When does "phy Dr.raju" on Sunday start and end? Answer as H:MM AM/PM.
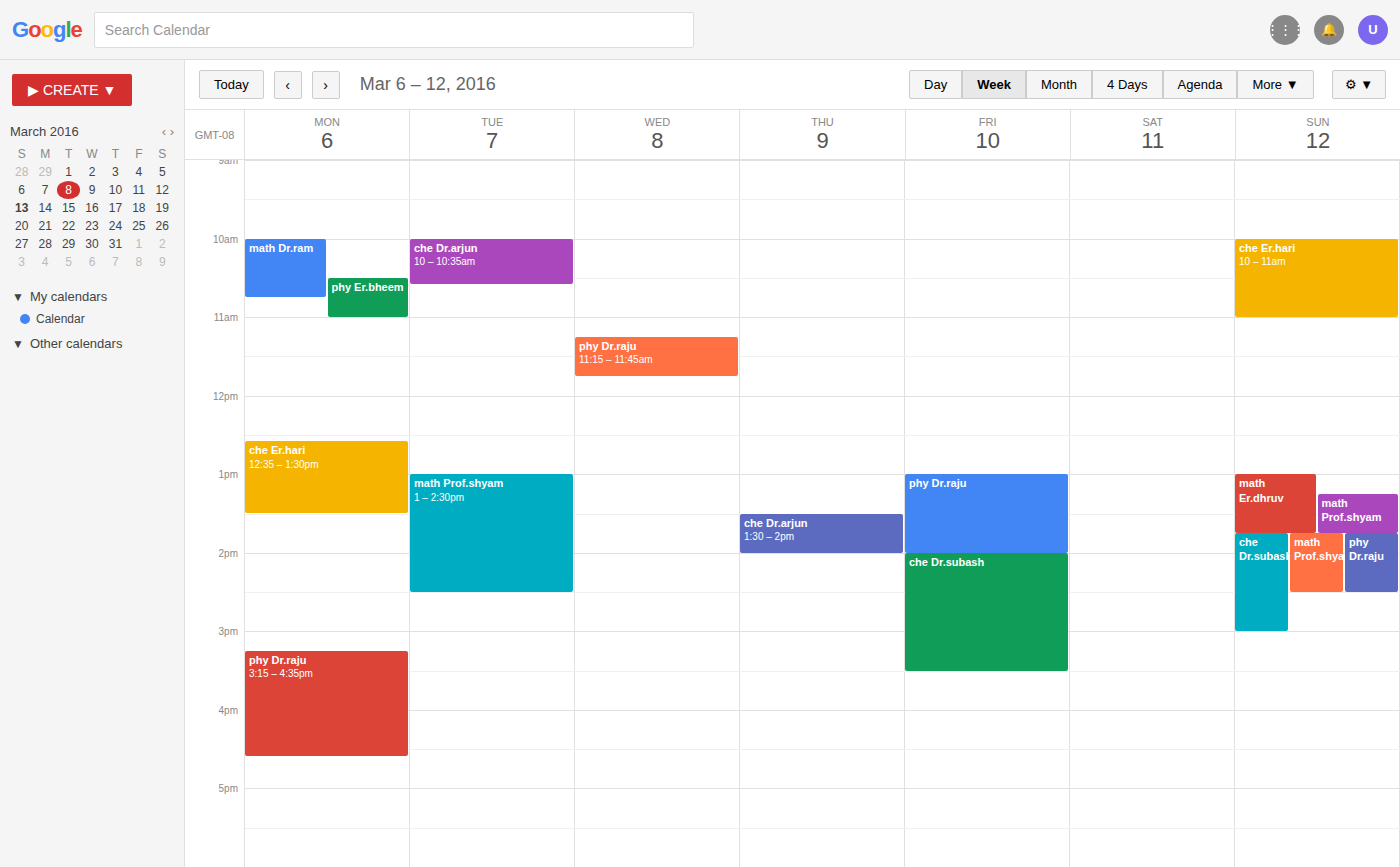
1:45 PM to 2:30 PM